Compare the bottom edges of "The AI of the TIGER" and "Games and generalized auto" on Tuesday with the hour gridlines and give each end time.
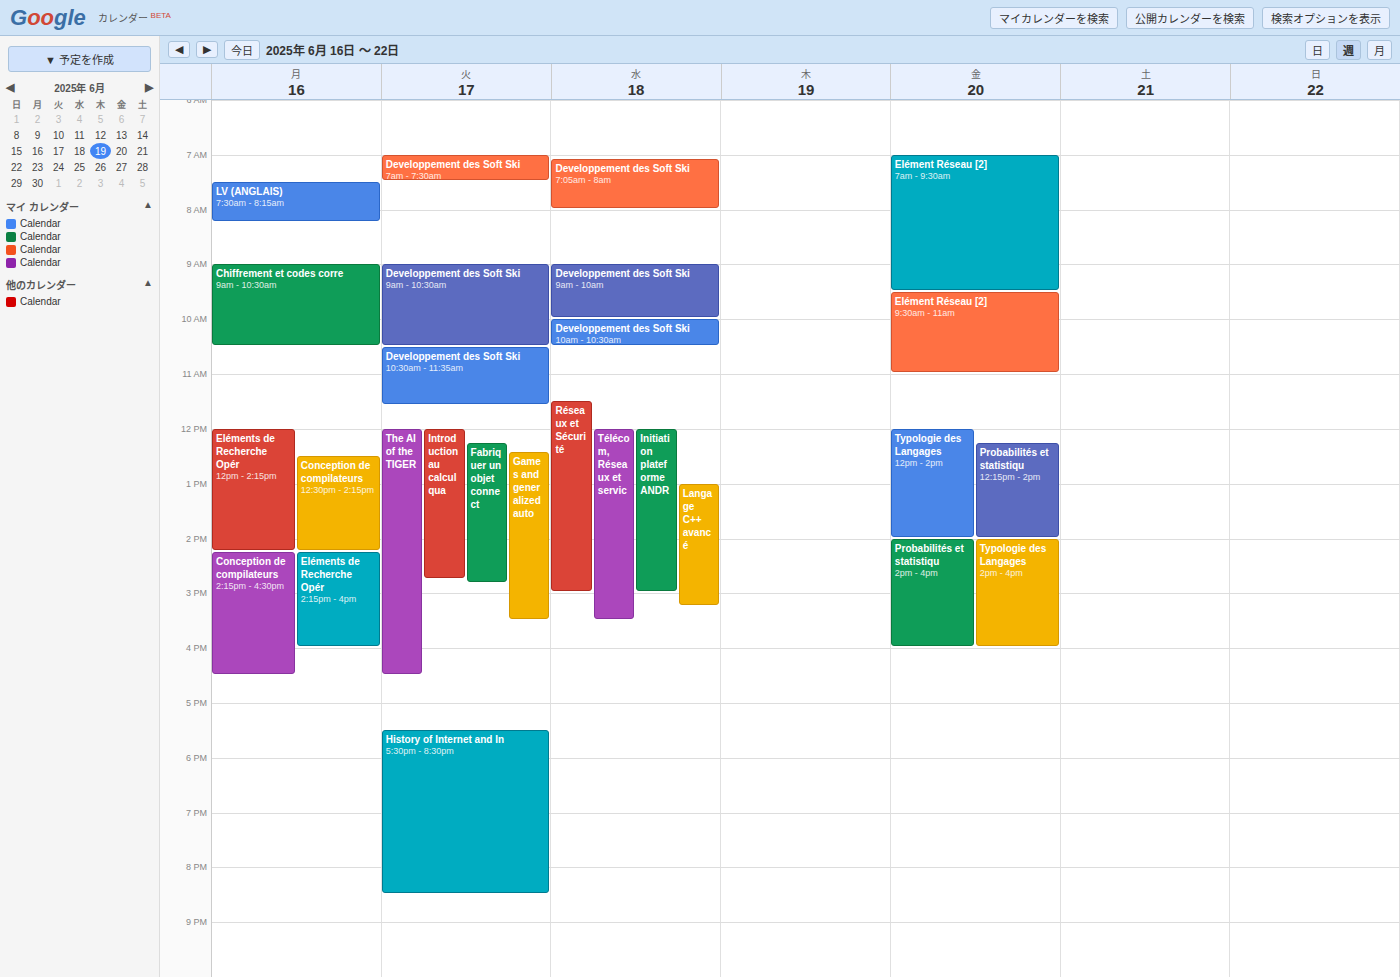
"The AI of the TIGER": 4:30 PM, halfway between the 4 PM and 5 PM lines. "Games and generalized auto": 3:30 PM, halfway between the 3 PM and 4 PM lines.